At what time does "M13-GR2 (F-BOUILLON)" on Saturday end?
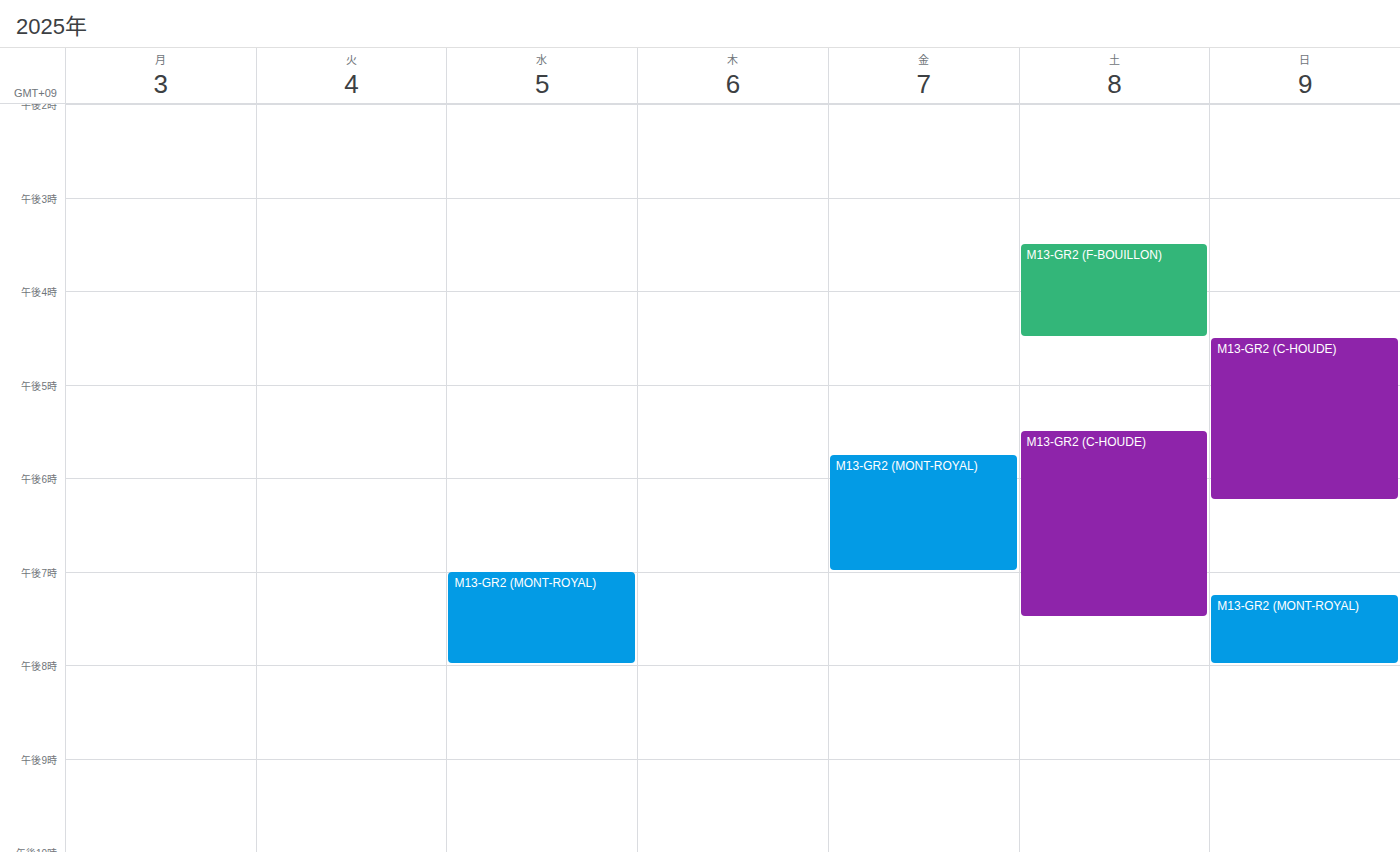
4:30 PM